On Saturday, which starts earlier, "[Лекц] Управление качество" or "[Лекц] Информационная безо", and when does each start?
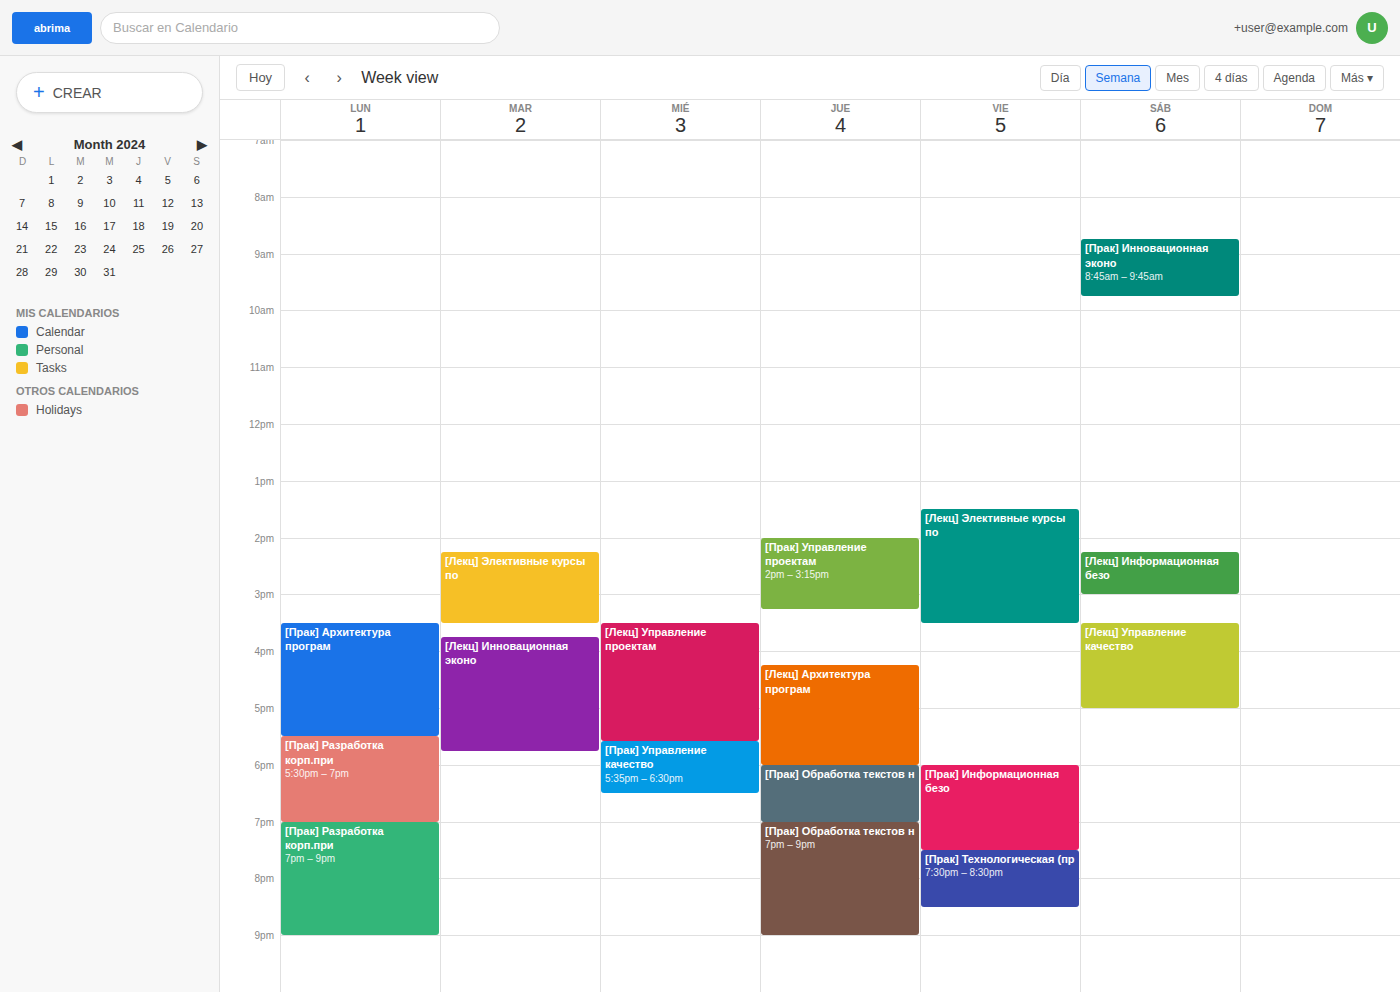
"[Лекц] Информационная безо" 2:15 PM; "[Лекц] Управление качество" 3:30 PM.